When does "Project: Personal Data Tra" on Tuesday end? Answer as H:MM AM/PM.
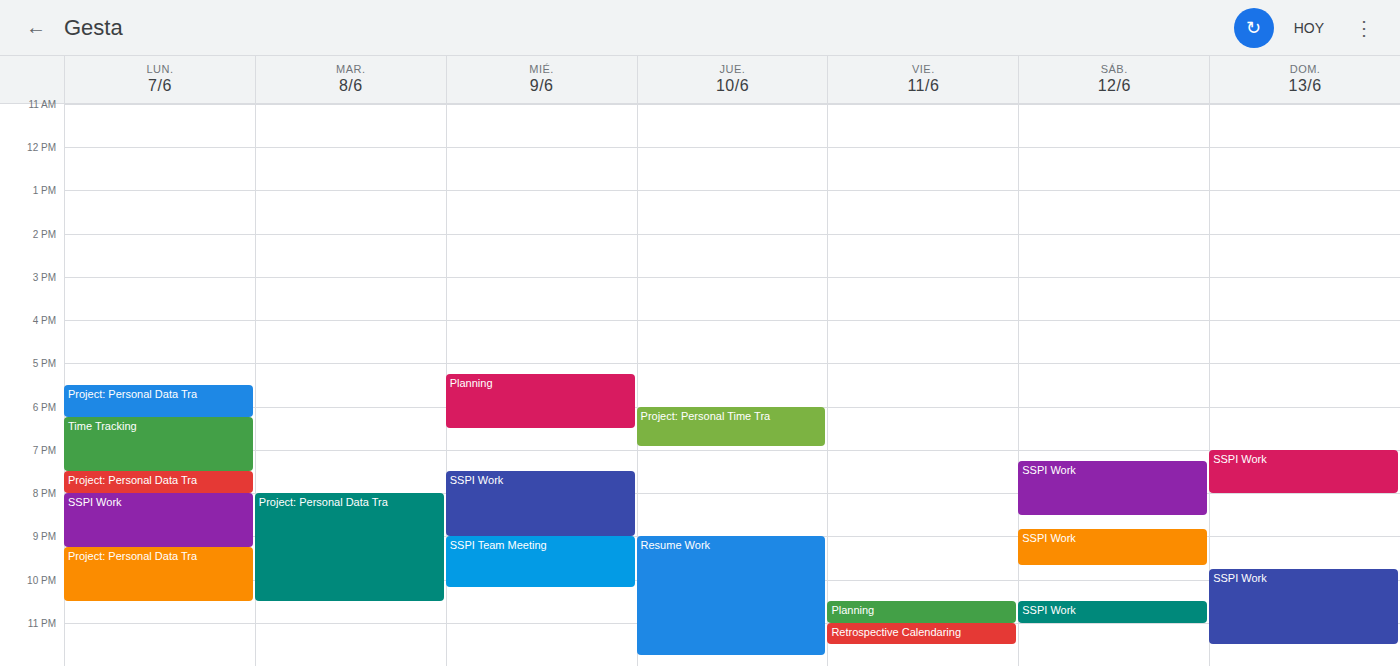
10:30 PM